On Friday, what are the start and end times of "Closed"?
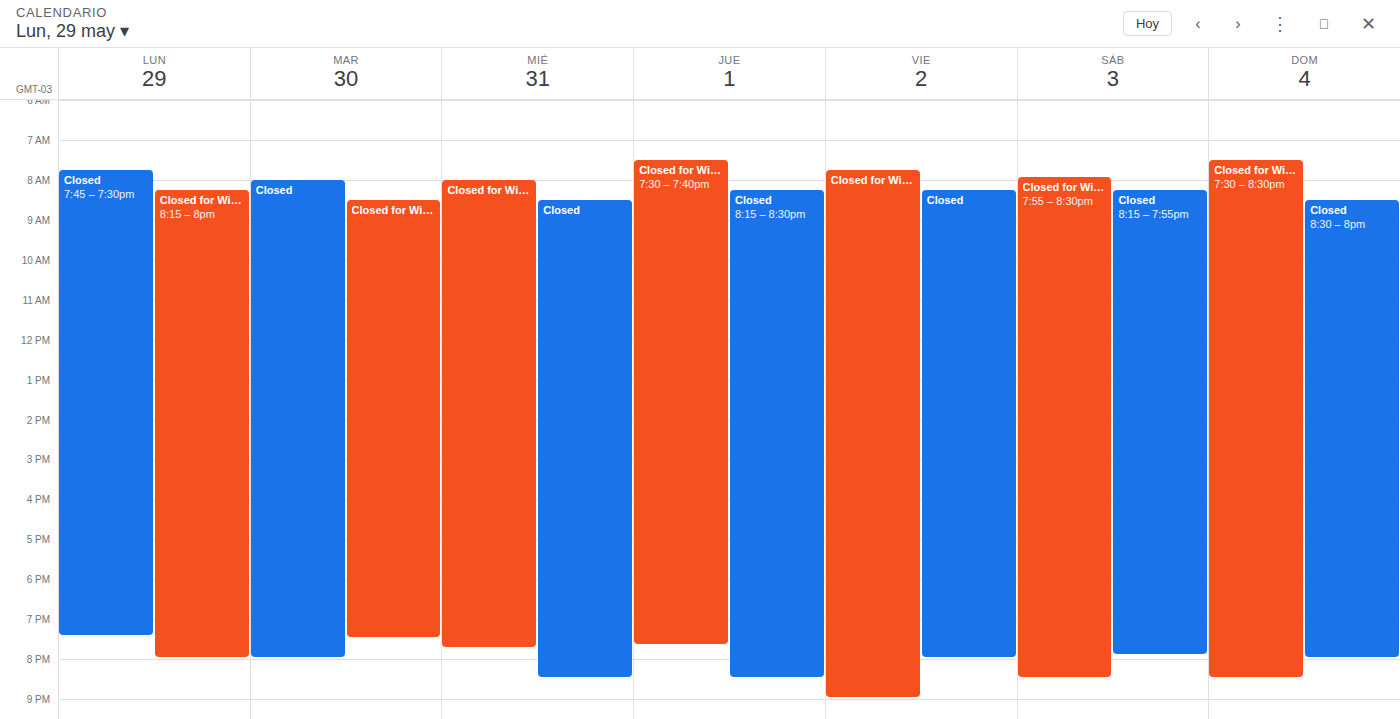
8:15 AM to 8:00 PM